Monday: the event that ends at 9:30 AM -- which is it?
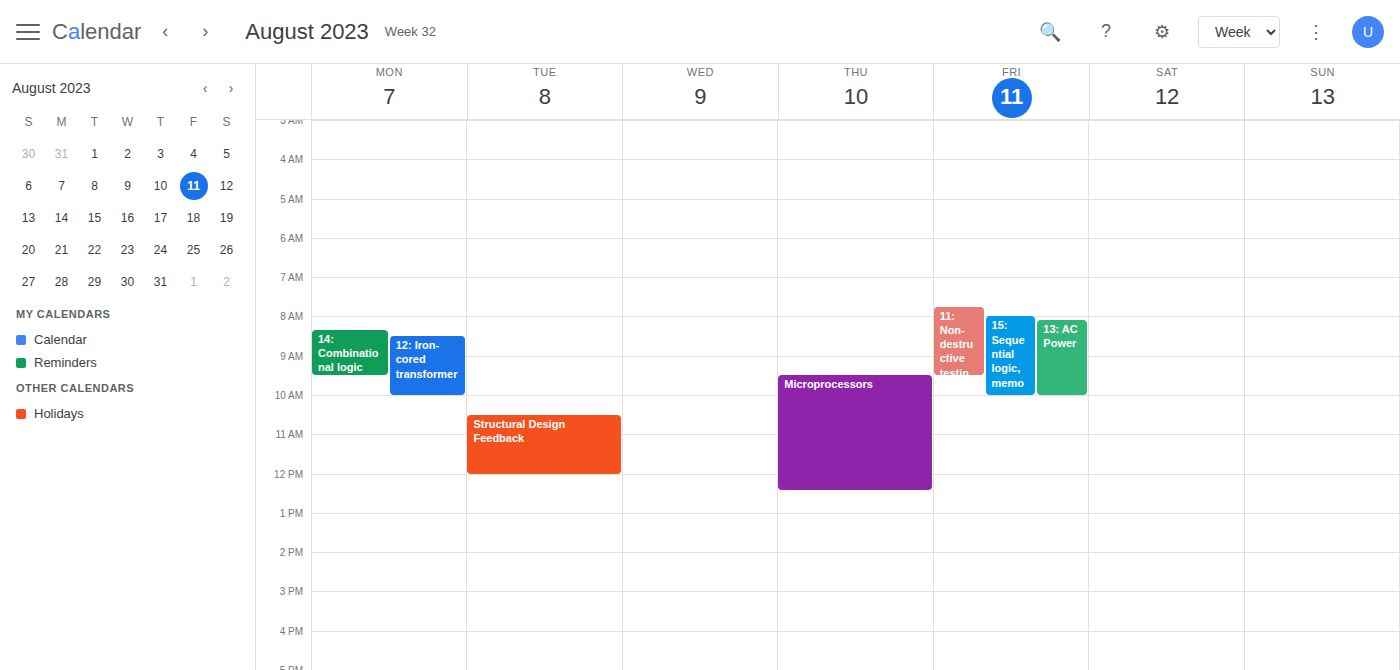
"14: Combinational logic"